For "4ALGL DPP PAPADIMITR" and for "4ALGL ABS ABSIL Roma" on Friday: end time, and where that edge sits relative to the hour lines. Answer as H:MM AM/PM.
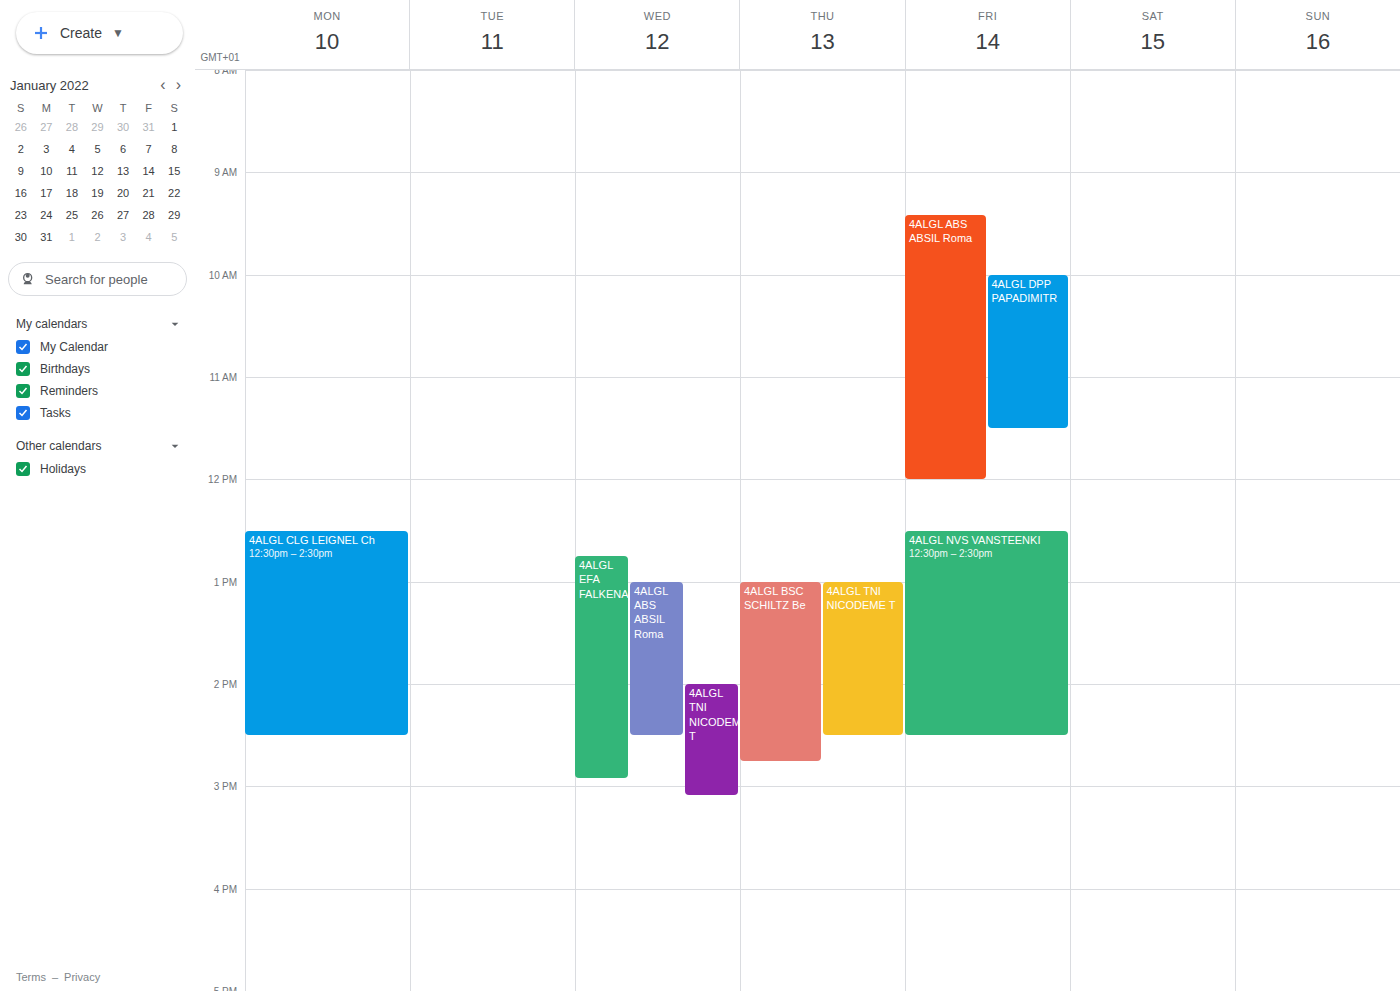
"4ALGL DPP PAPADIMITR": 11:30 AM, halfway between the 11 AM and 12 PM lines. "4ALGL ABS ABSIL Roma": 12:00 PM, exactly on the 12 PM line.